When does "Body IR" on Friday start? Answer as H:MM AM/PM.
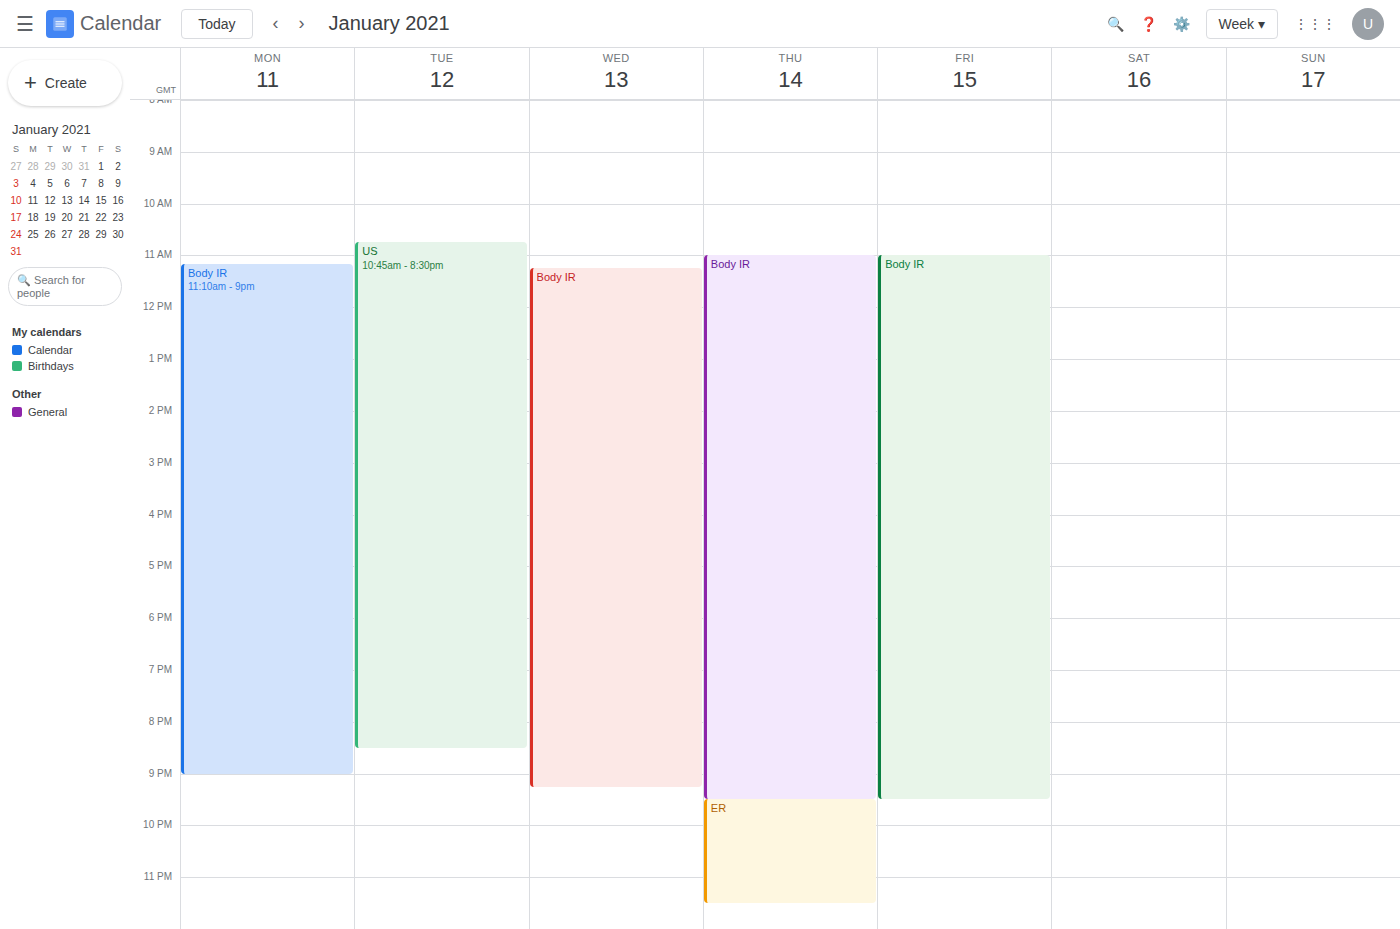
11:00 AM